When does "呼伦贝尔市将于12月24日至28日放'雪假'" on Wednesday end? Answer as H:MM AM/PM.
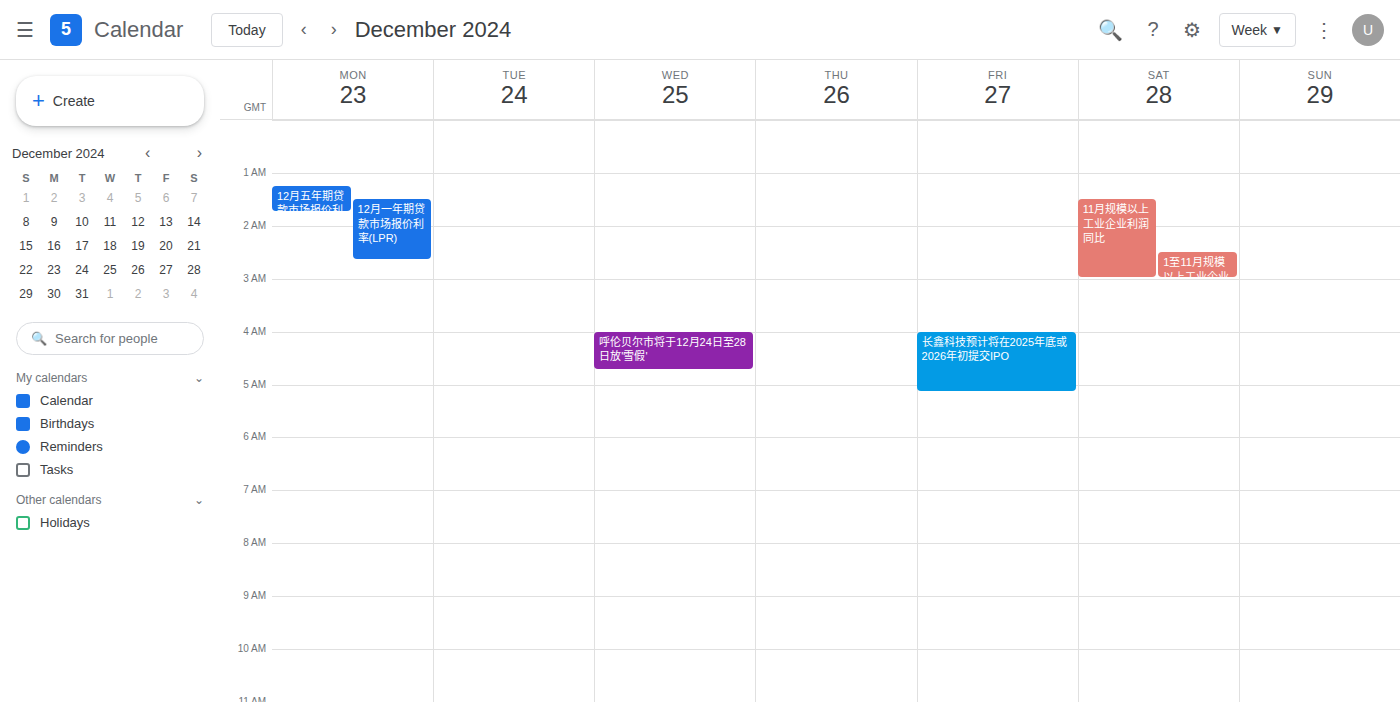
4:45 AM